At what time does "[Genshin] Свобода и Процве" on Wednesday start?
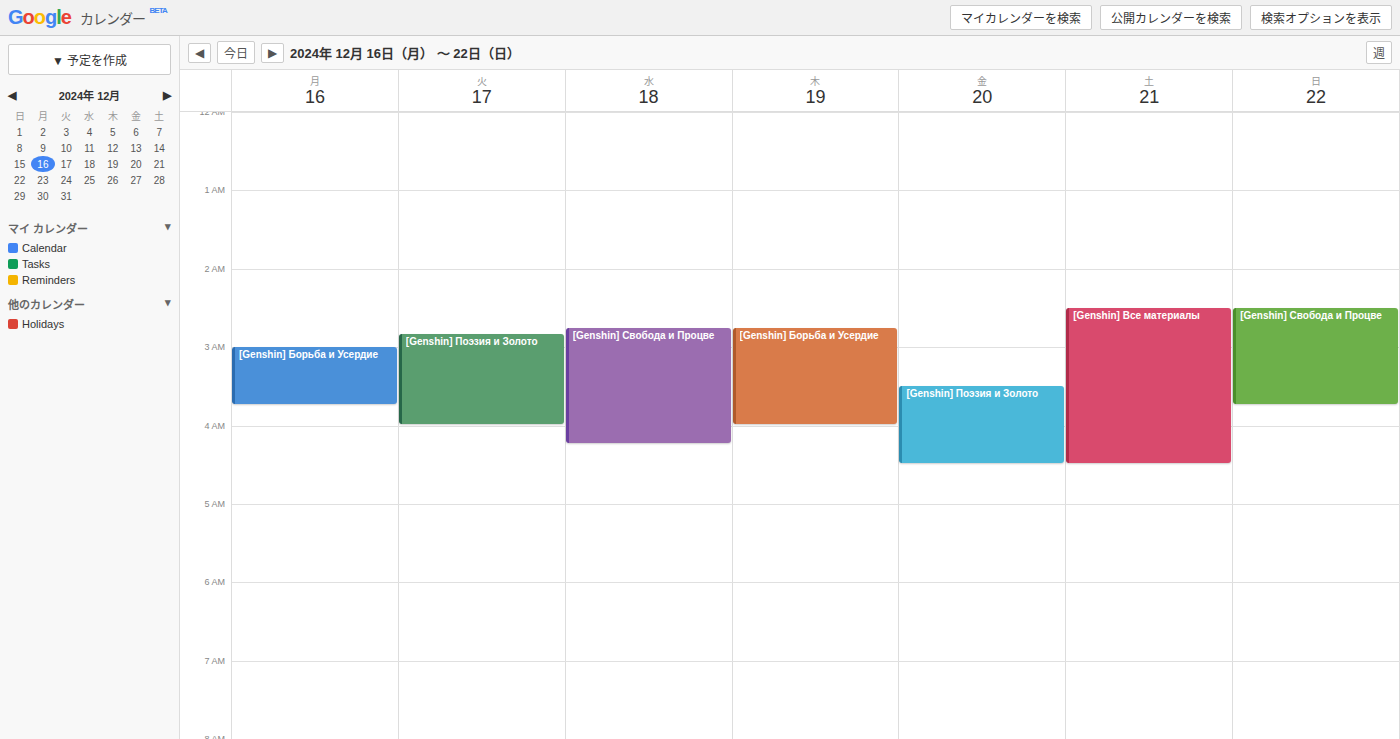
02:45